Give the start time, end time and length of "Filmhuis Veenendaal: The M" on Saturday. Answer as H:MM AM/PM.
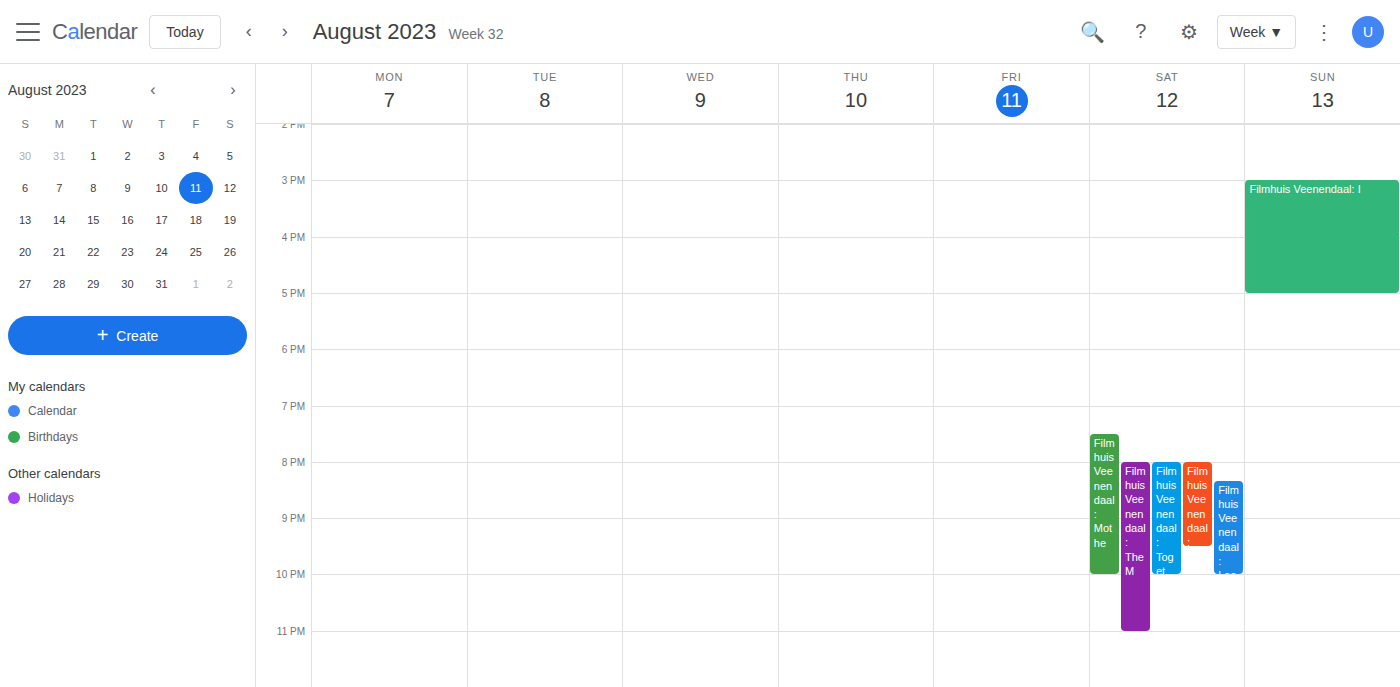
8:00 PM to 11:00 PM, 3 hours